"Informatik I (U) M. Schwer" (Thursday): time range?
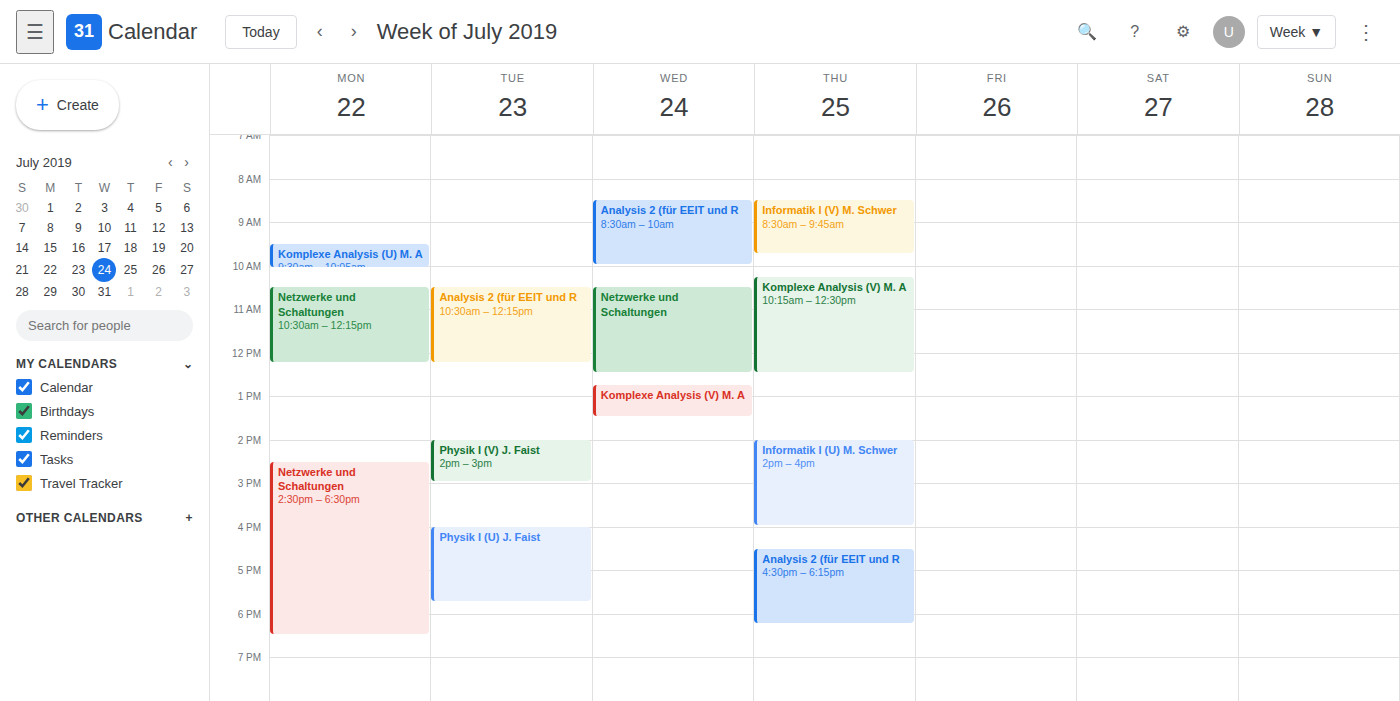
14:00 to 16:00